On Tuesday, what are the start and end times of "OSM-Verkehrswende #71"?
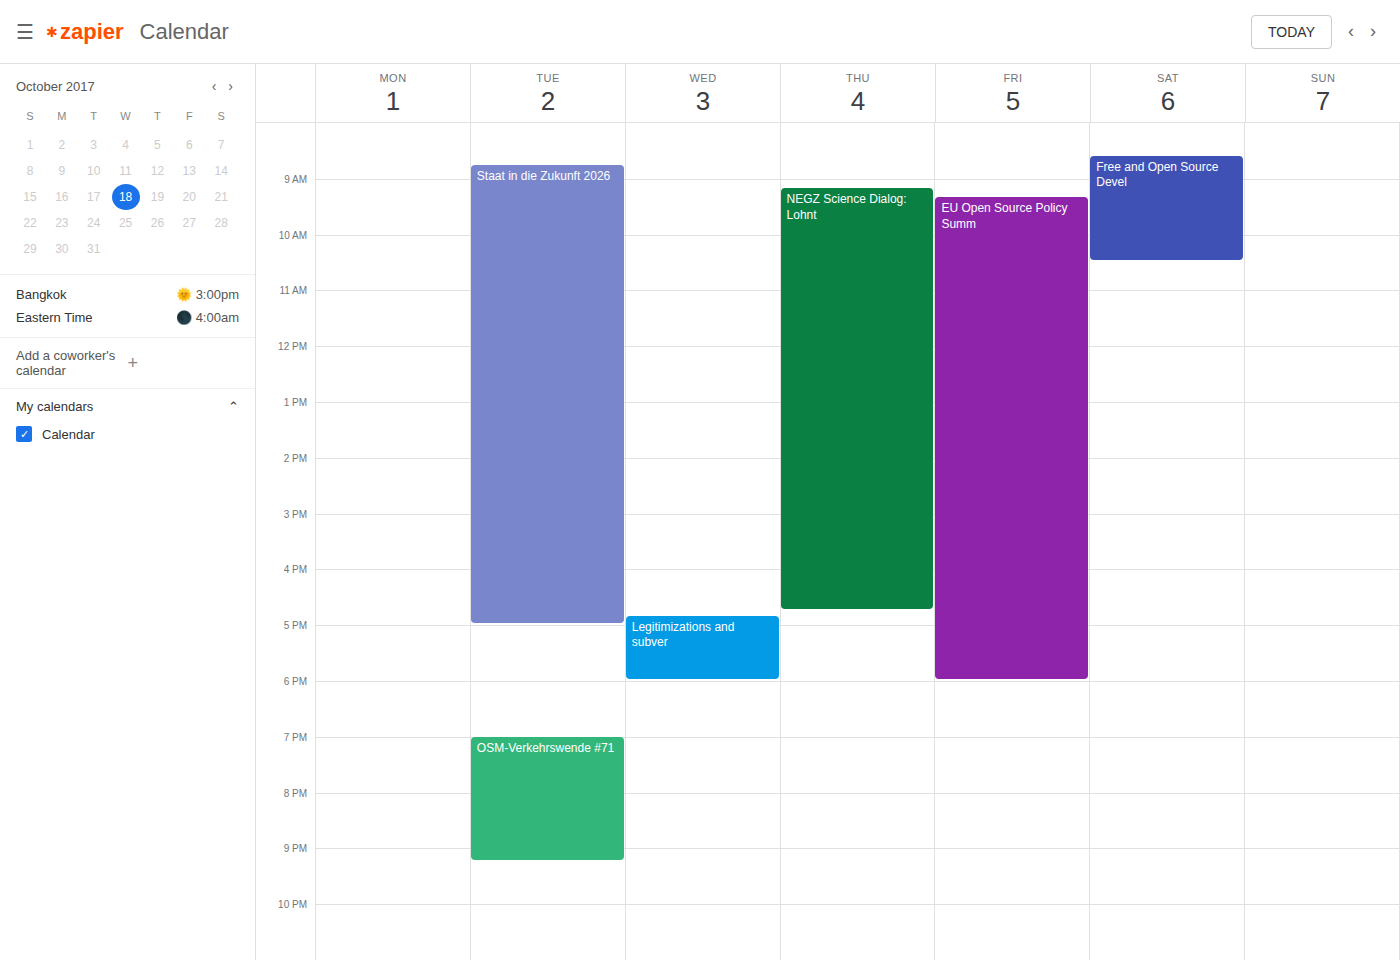
7:00 PM to 9:15 PM